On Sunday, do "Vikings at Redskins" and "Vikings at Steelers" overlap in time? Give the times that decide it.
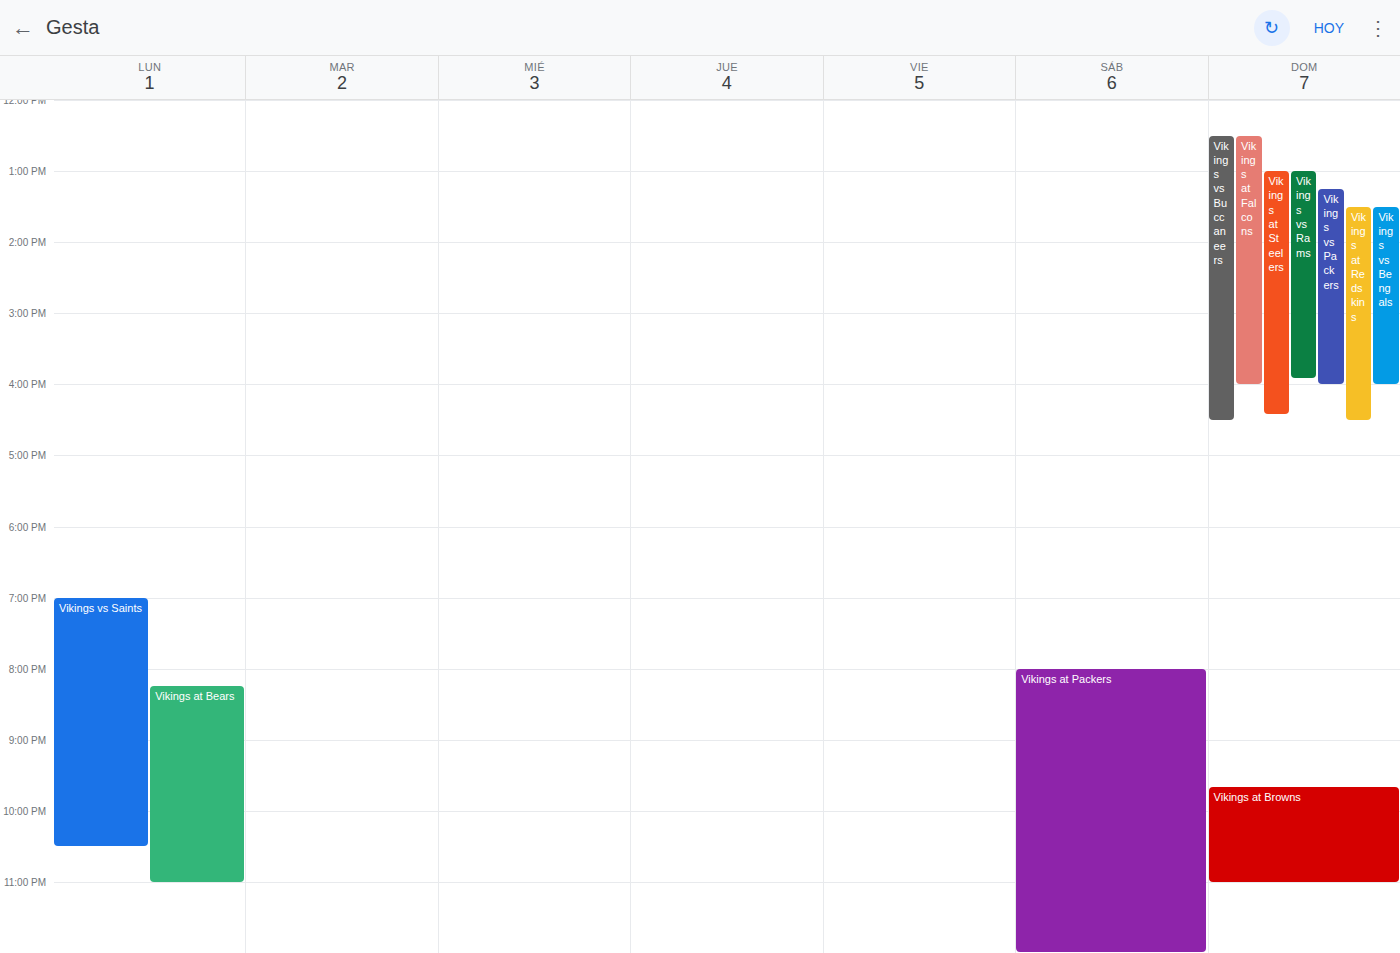
"Vikings at Redskins" starts at 1:30 PM, before "Vikings at Steelers" ends at 4:25 PM -- they overlap.